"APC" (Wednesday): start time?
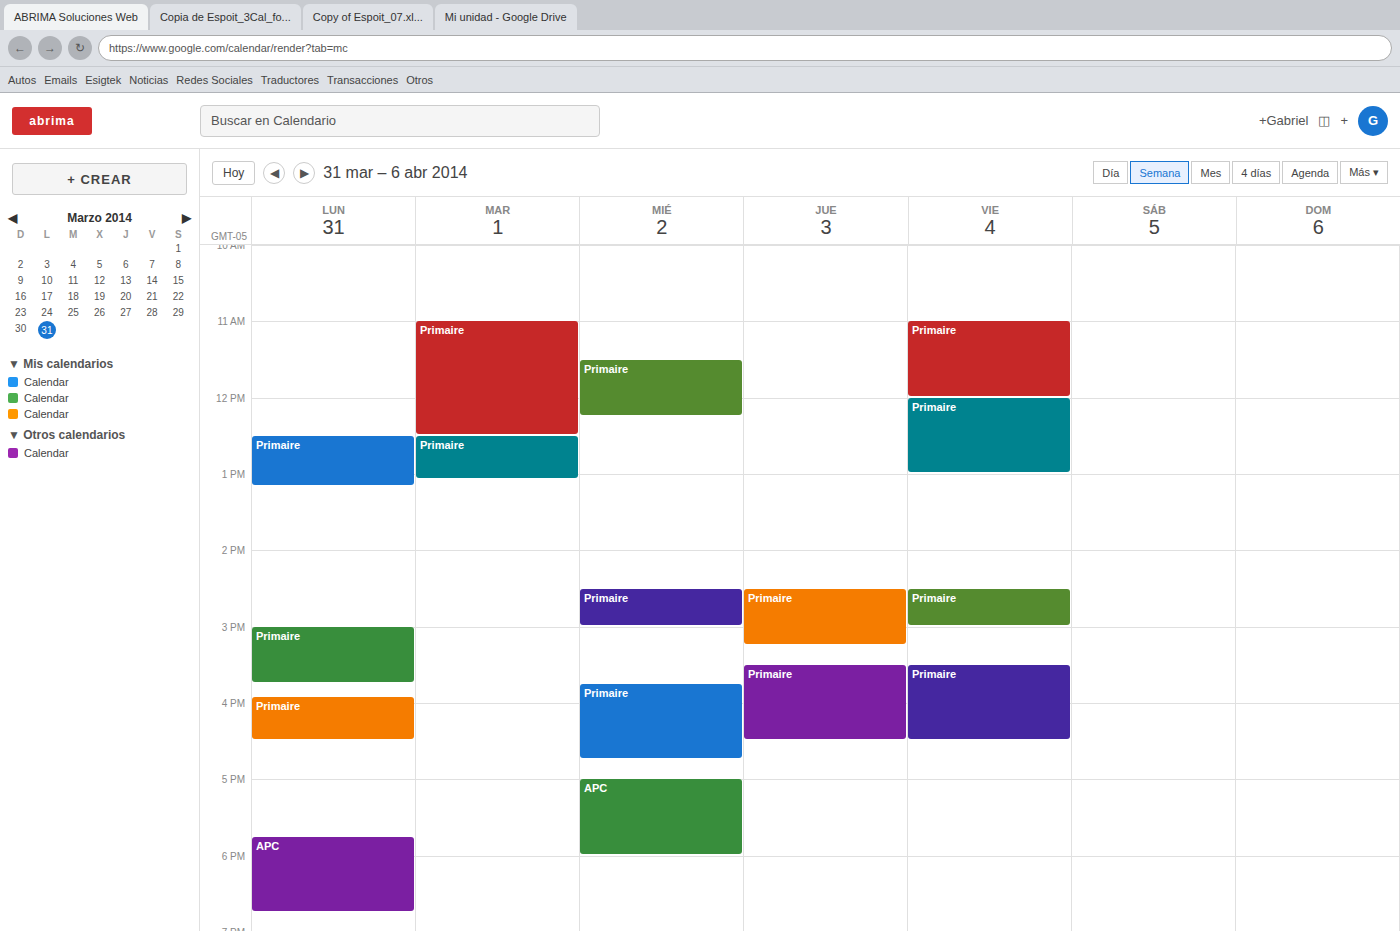
5:00 PM